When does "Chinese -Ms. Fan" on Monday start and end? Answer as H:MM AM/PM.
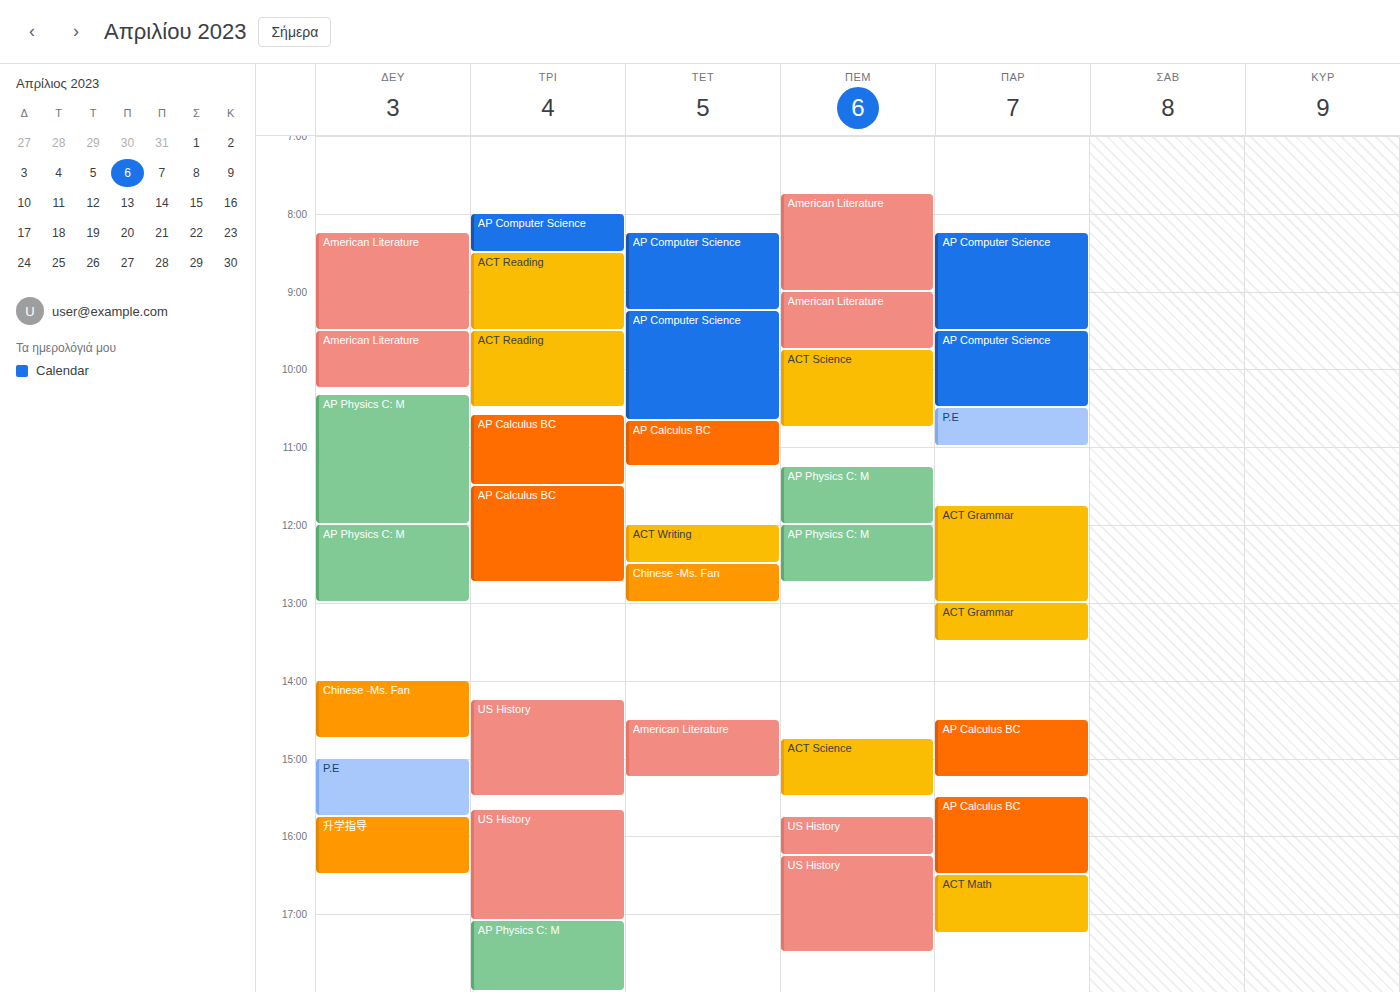
2:00 PM to 2:45 PM